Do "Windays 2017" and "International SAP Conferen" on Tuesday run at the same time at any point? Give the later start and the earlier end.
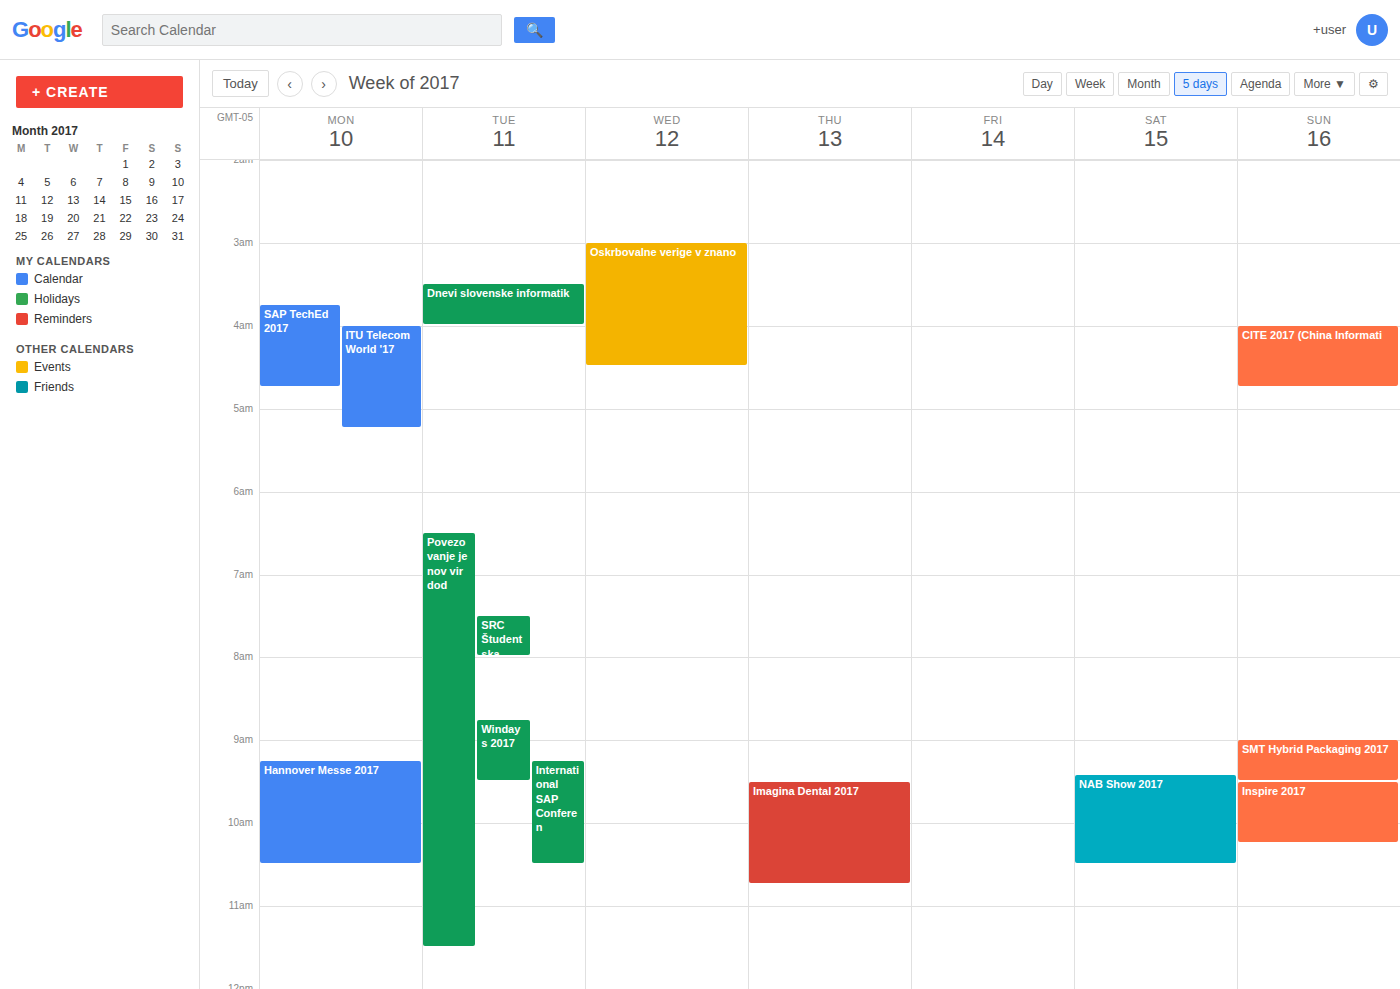
"International SAP Conferen" starts at 9:15 AM, before "Windays 2017" ends at 9:30 AM -- they overlap.